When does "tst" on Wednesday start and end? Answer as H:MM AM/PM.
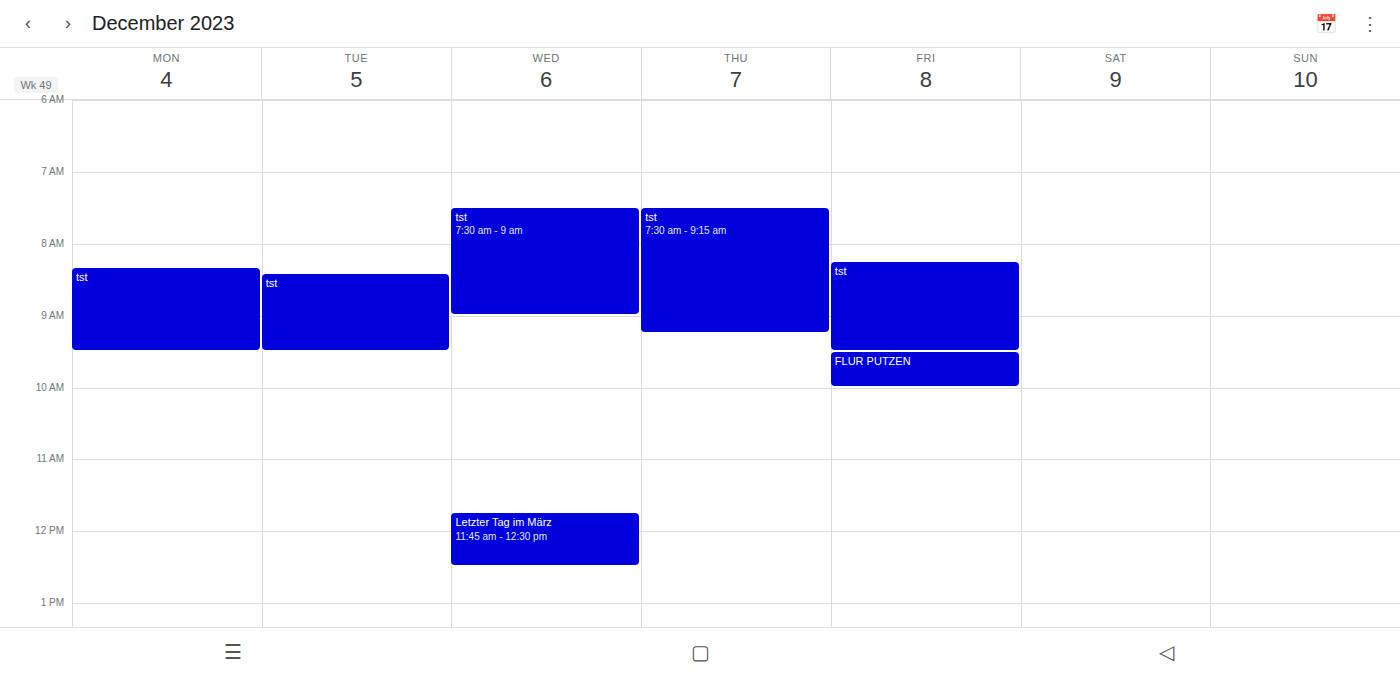
7:30 AM to 9:00 AM